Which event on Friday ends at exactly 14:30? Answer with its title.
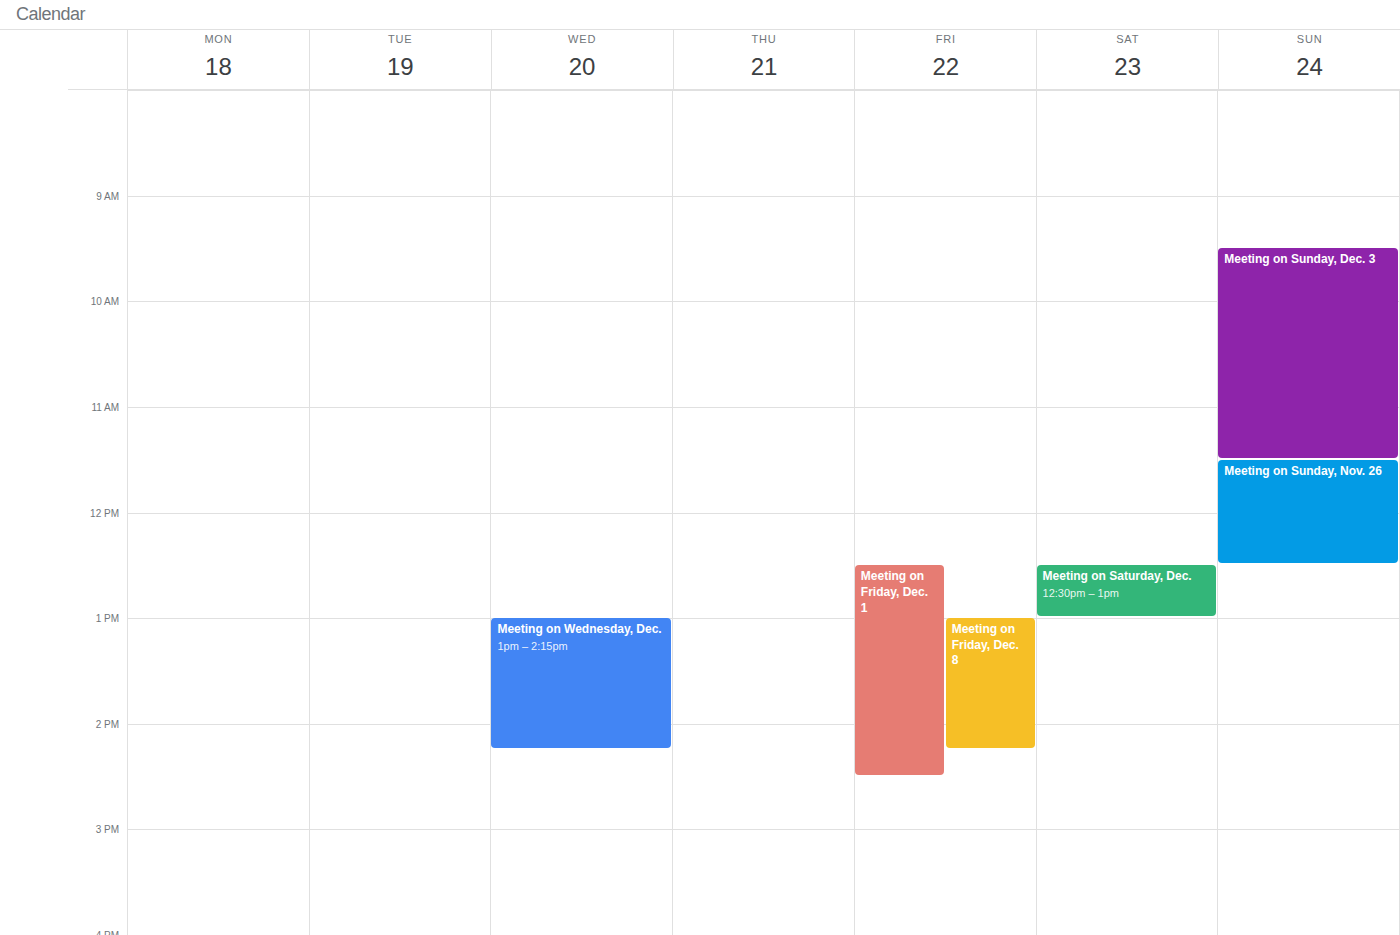
"Meeting on Friday, Dec. 1"